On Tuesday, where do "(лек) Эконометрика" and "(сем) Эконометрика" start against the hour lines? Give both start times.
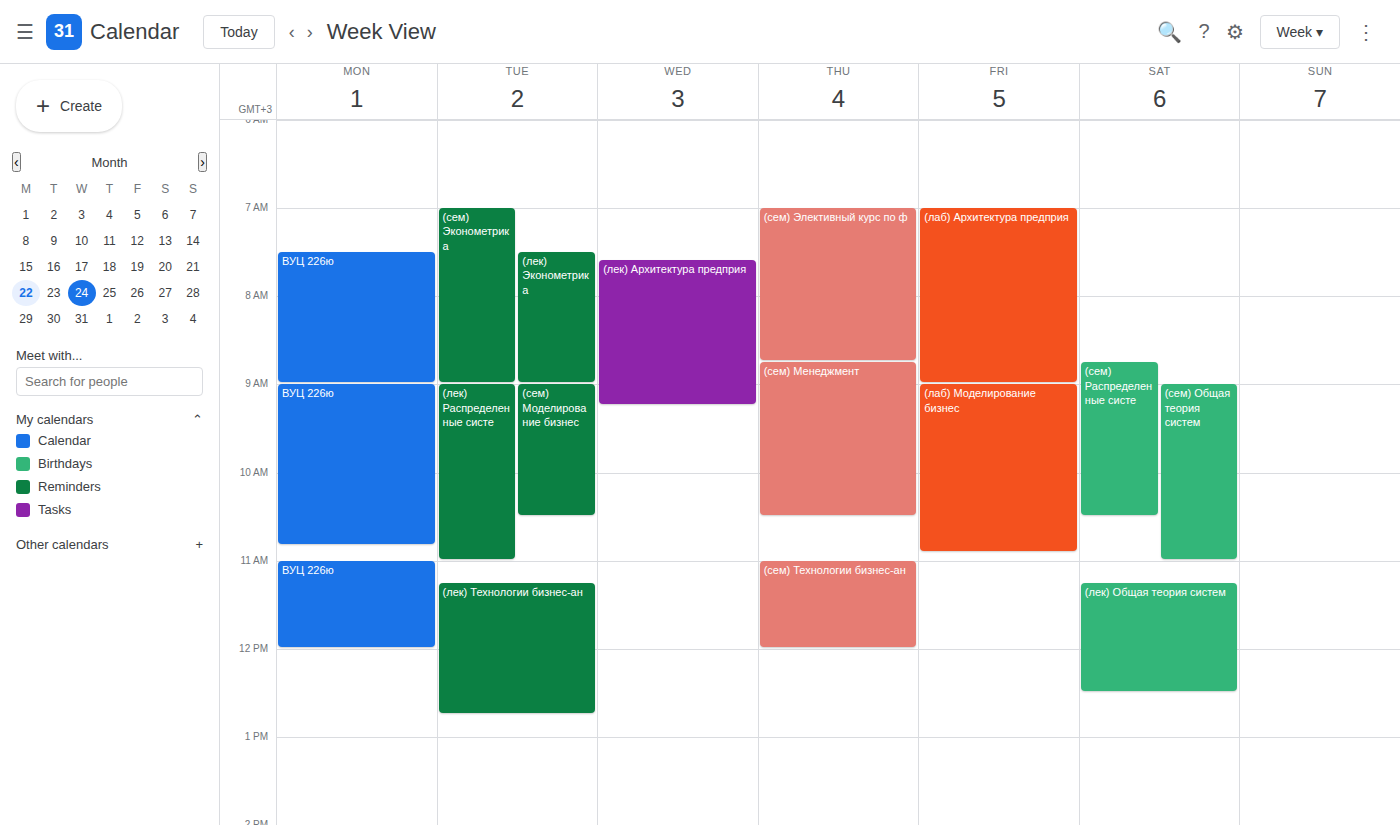
"(лек) Эконометрика": 07:30, halfway between the 07:00 and 08:00 lines. "(сем) Эконометрика": 07:00, exactly on the 07:00 line.